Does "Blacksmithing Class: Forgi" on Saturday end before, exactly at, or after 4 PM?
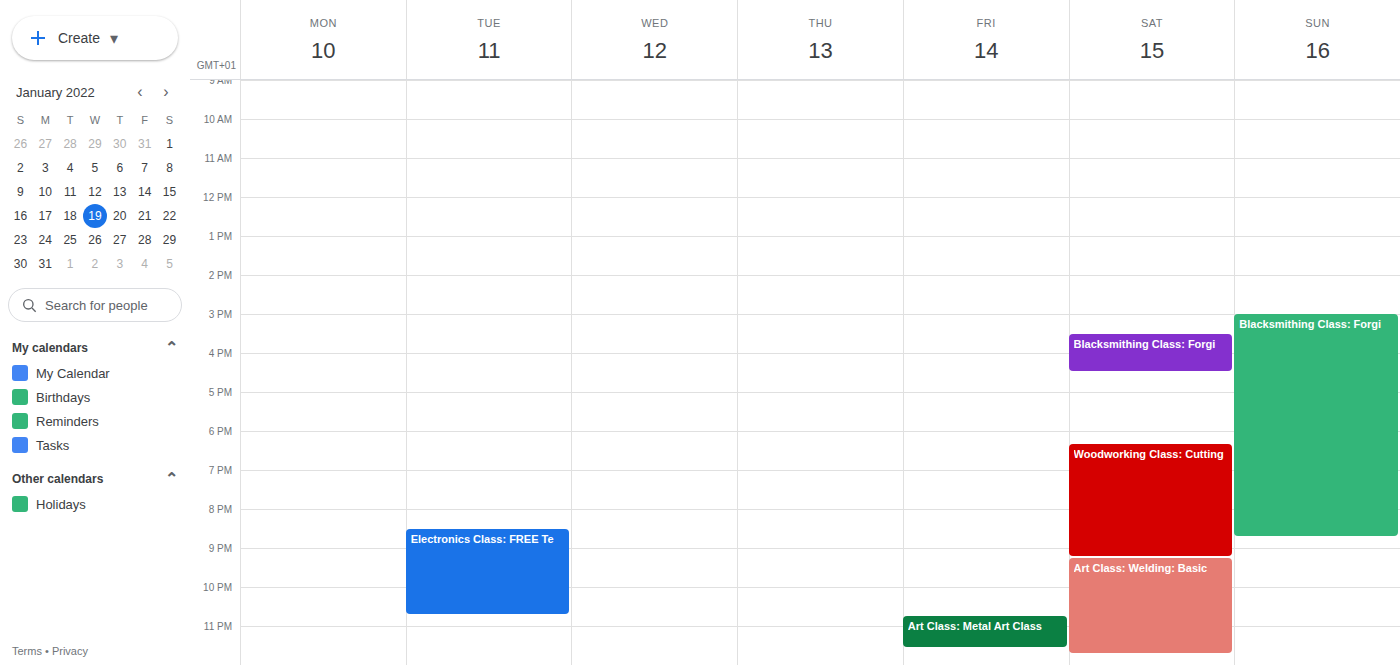
4:30 PM -- after 4 PM, 30 minutes below the 4 PM line.